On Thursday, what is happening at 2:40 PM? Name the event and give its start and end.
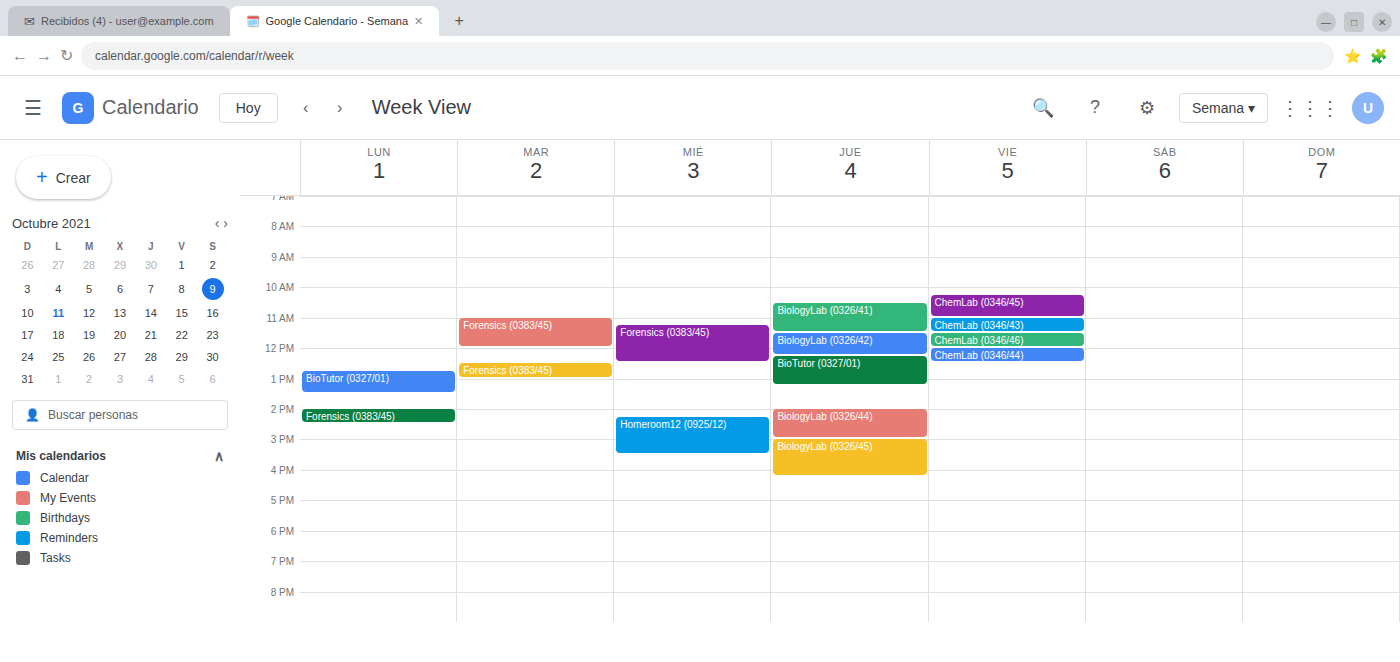
"BiologyLab (0326/44)", 2:00 PM to 3:00 PM